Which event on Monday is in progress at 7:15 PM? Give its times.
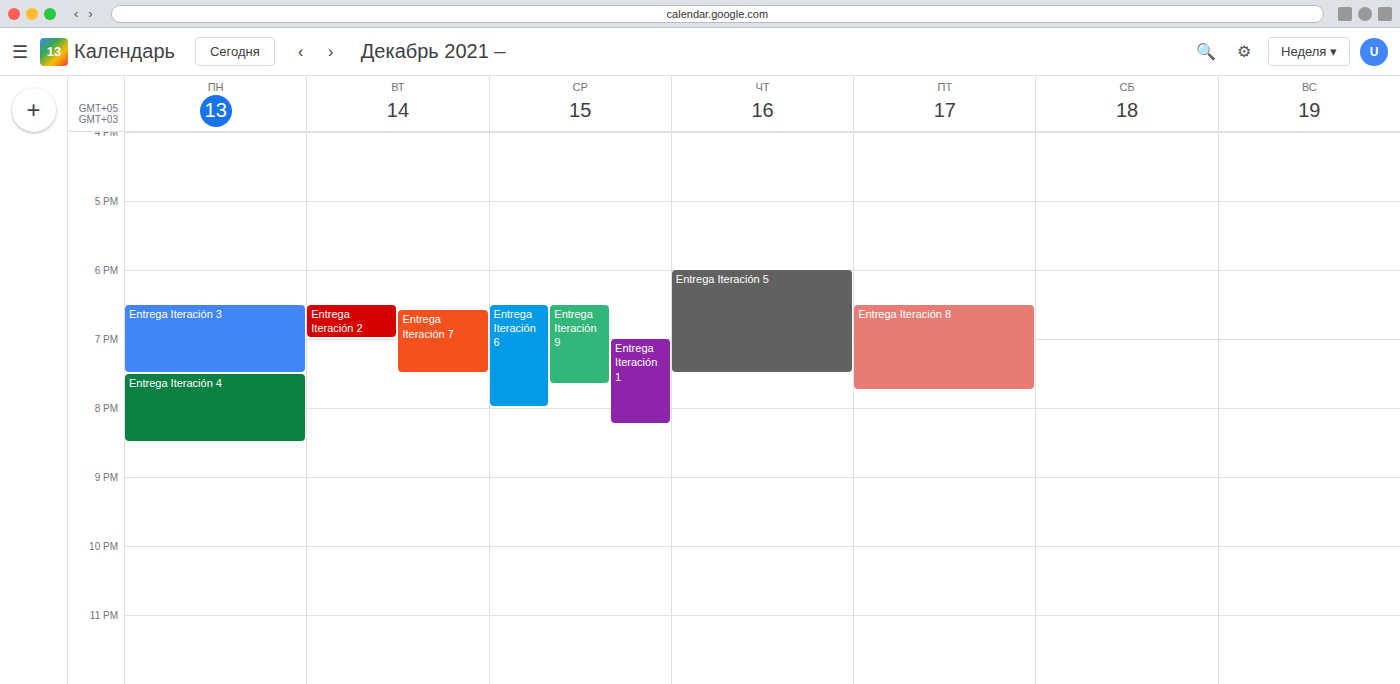
"Entrega Iteración 3", 6:30 PM to 7:30 PM